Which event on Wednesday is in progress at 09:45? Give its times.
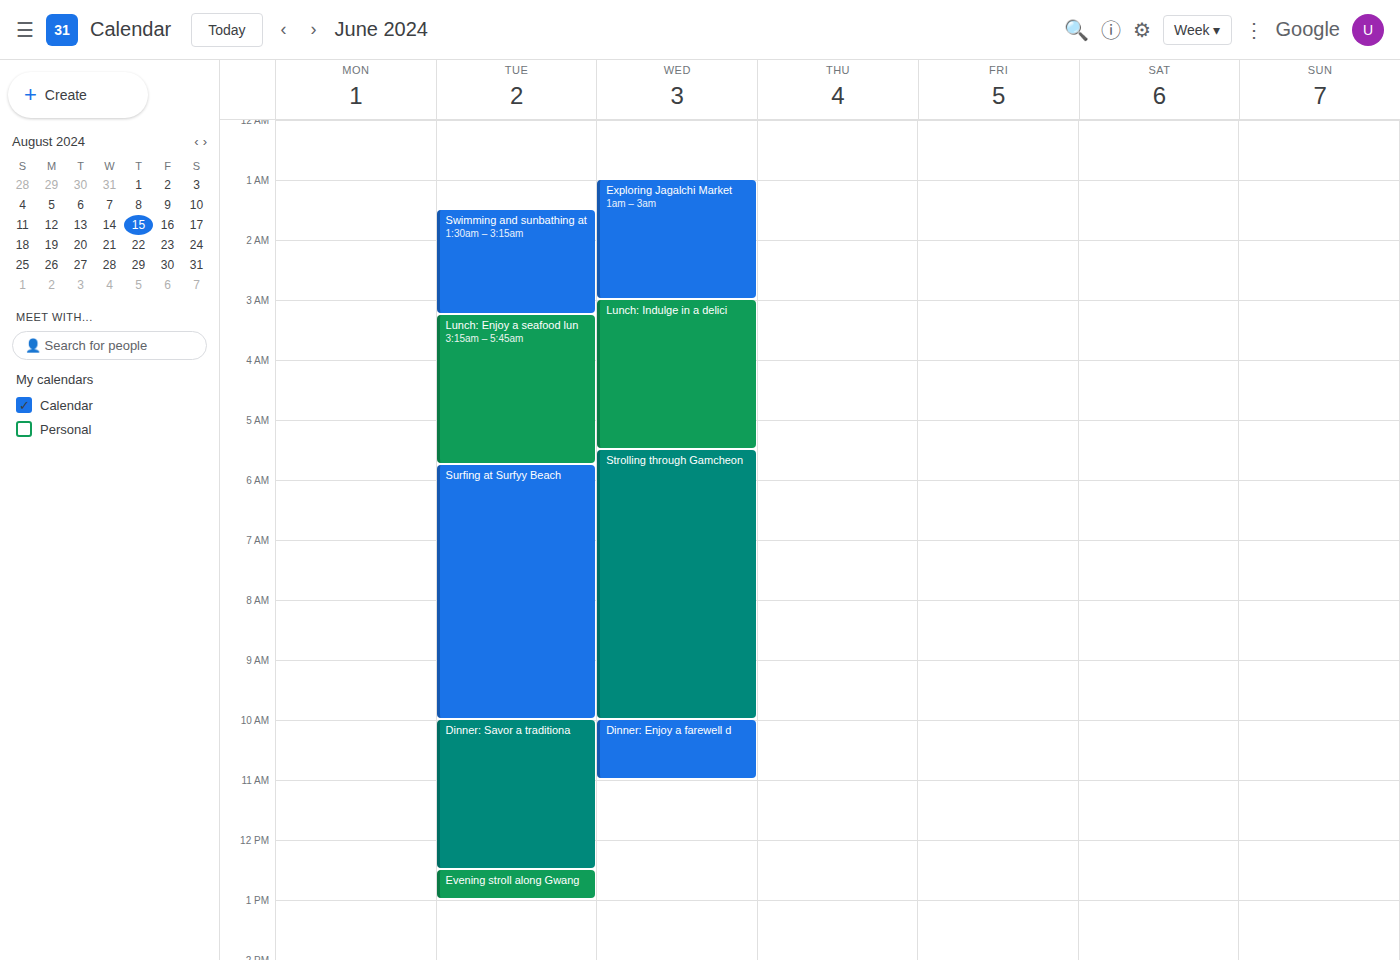
"Strolling through Gamcheon", 05:30 to 10:00